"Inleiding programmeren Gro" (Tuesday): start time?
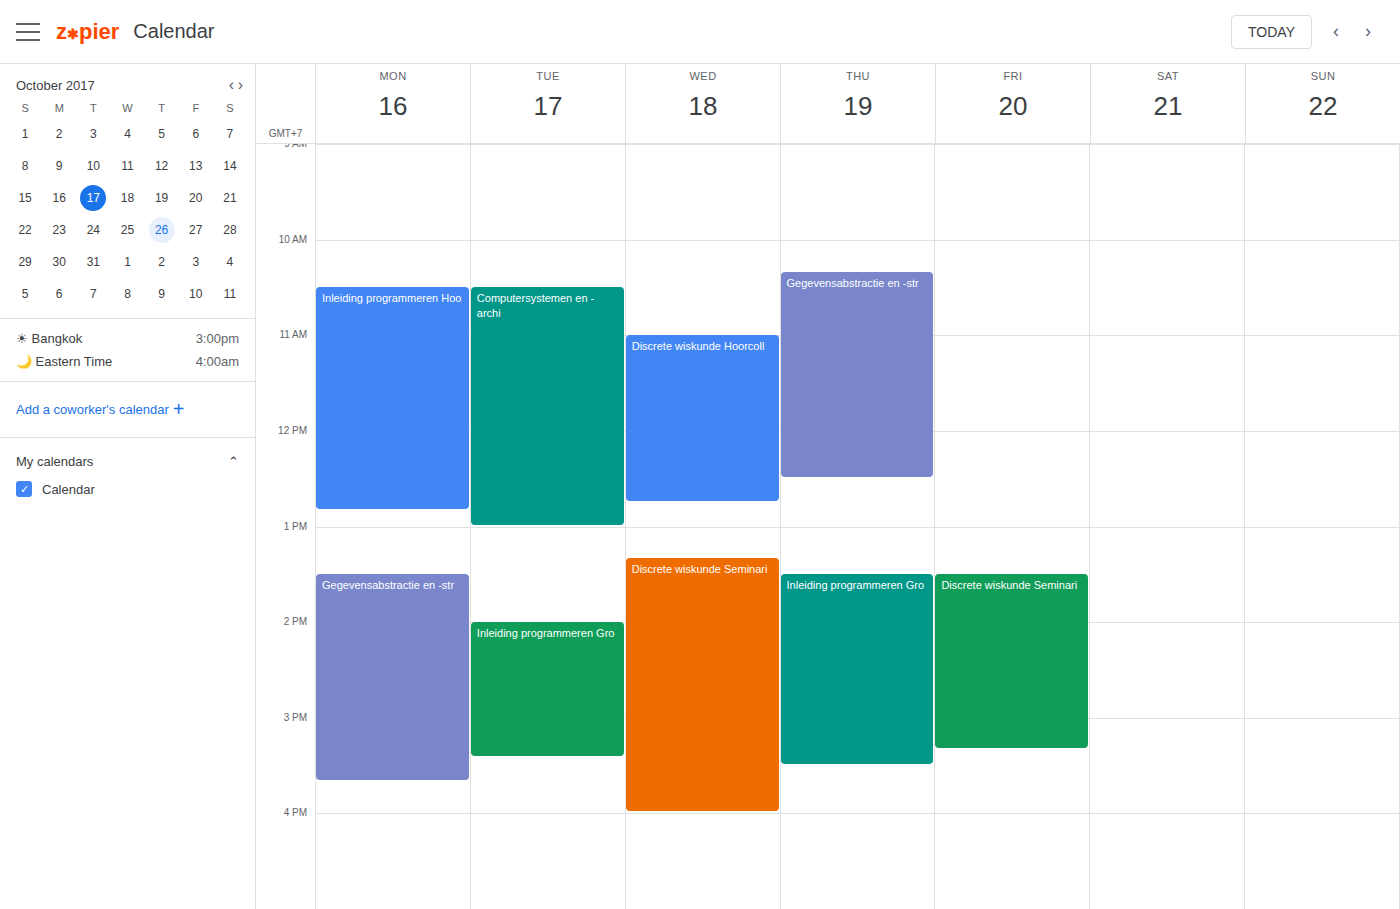
2:00 PM